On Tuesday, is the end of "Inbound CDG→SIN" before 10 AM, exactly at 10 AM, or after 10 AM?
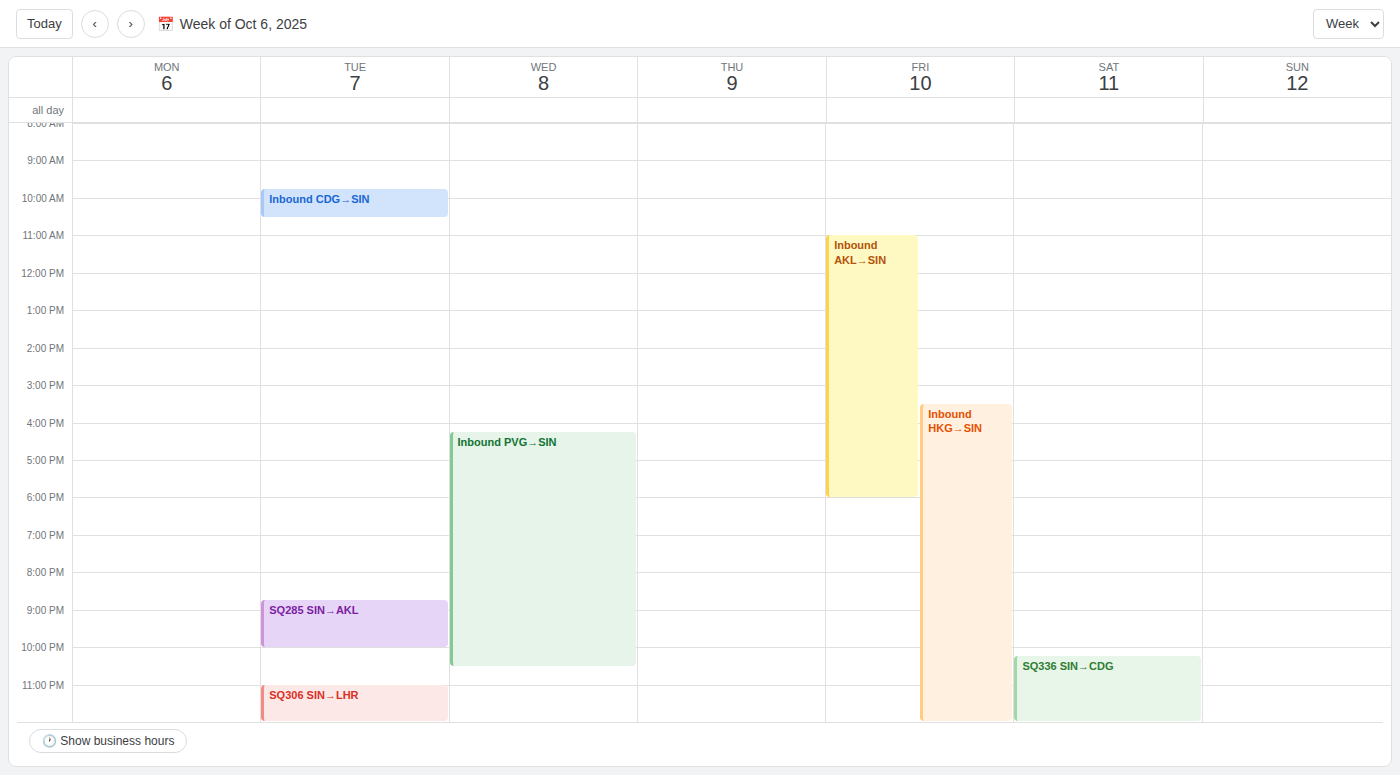
10:30 AM -- after 10 AM, 30 minutes below the 10 AM line.